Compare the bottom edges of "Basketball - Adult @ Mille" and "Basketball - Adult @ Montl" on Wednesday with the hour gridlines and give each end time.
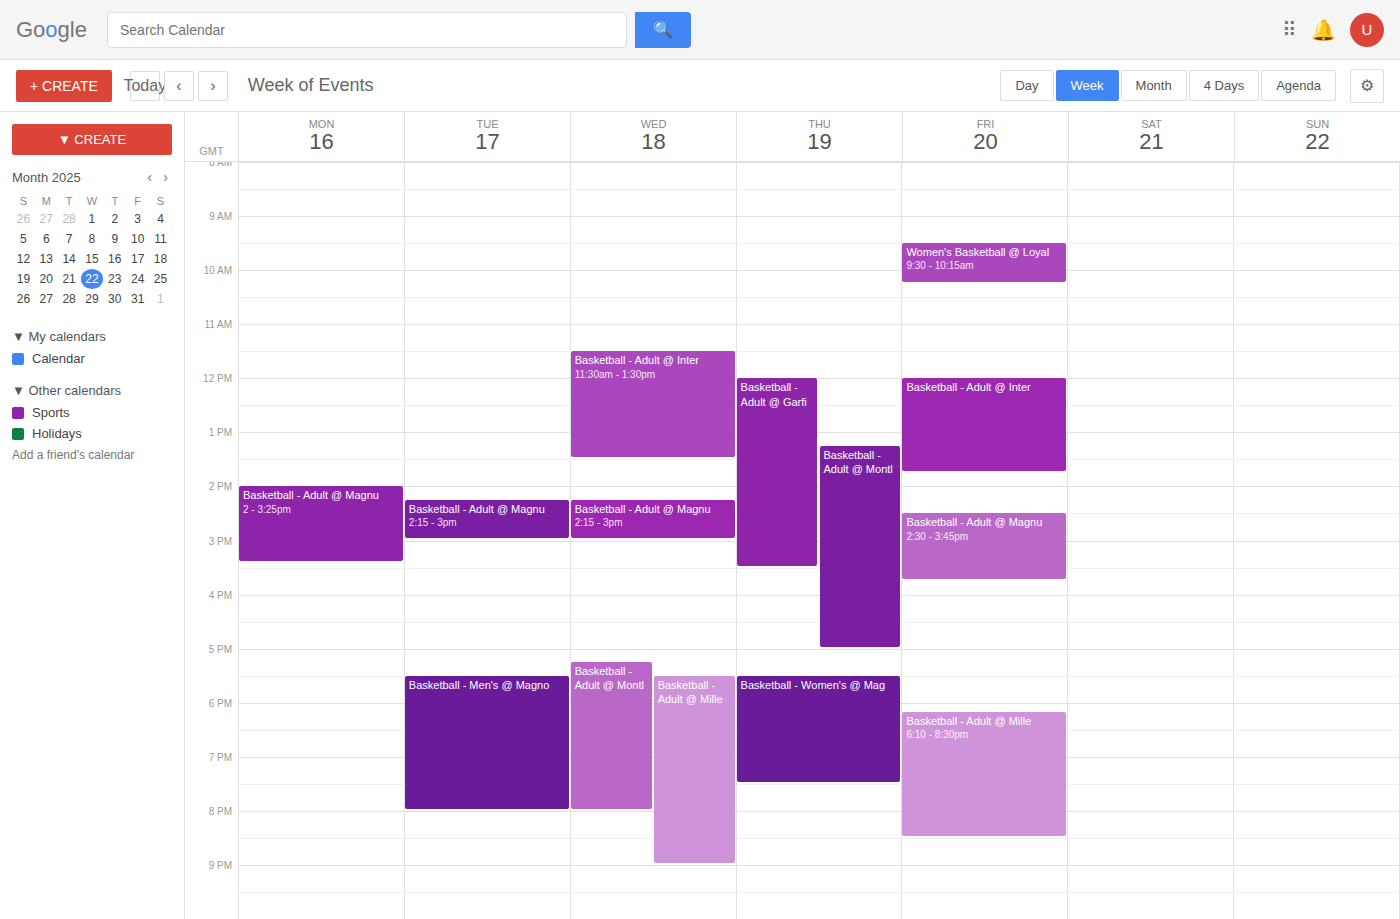
"Basketball - Adult @ Mille": 9:00 PM, exactly on the 9 PM line. "Basketball - Adult @ Montl": 8:00 PM, exactly on the 8 PM line.